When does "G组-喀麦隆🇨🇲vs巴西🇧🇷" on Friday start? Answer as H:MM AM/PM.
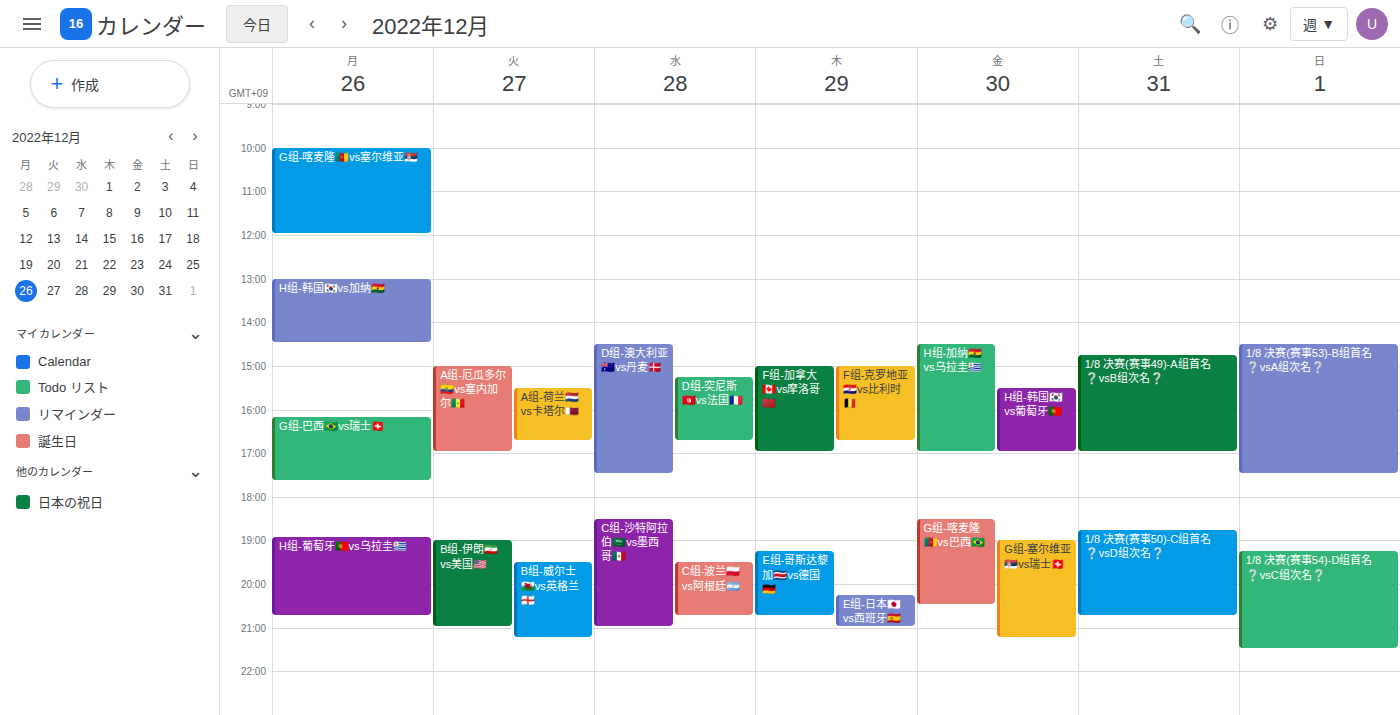
6:30 PM